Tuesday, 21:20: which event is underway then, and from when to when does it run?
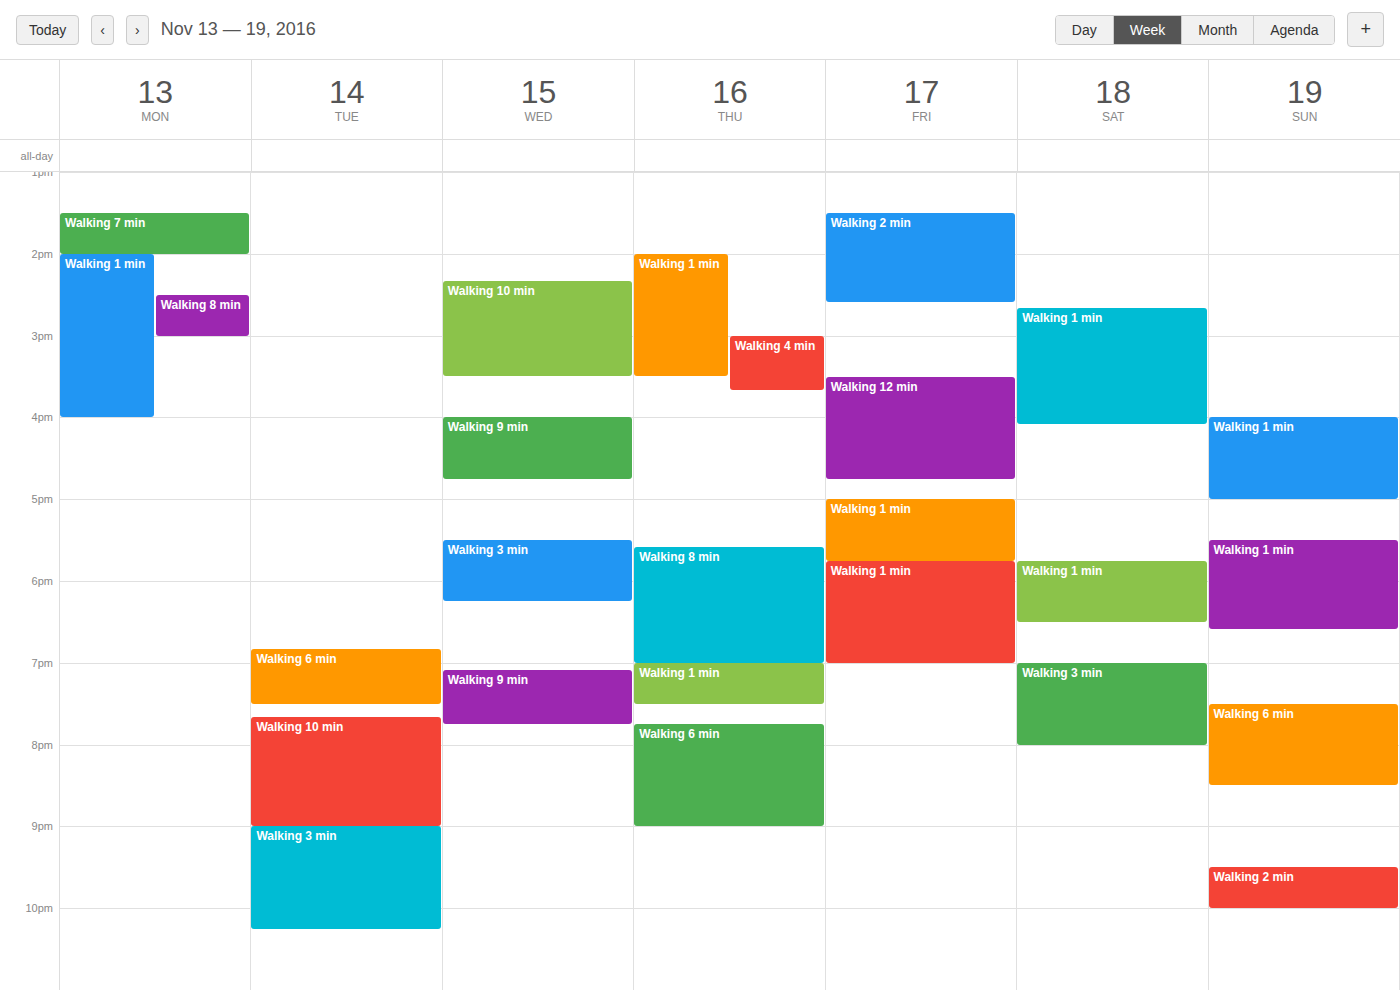
"Walking 3 min", 21:00 to 22:15